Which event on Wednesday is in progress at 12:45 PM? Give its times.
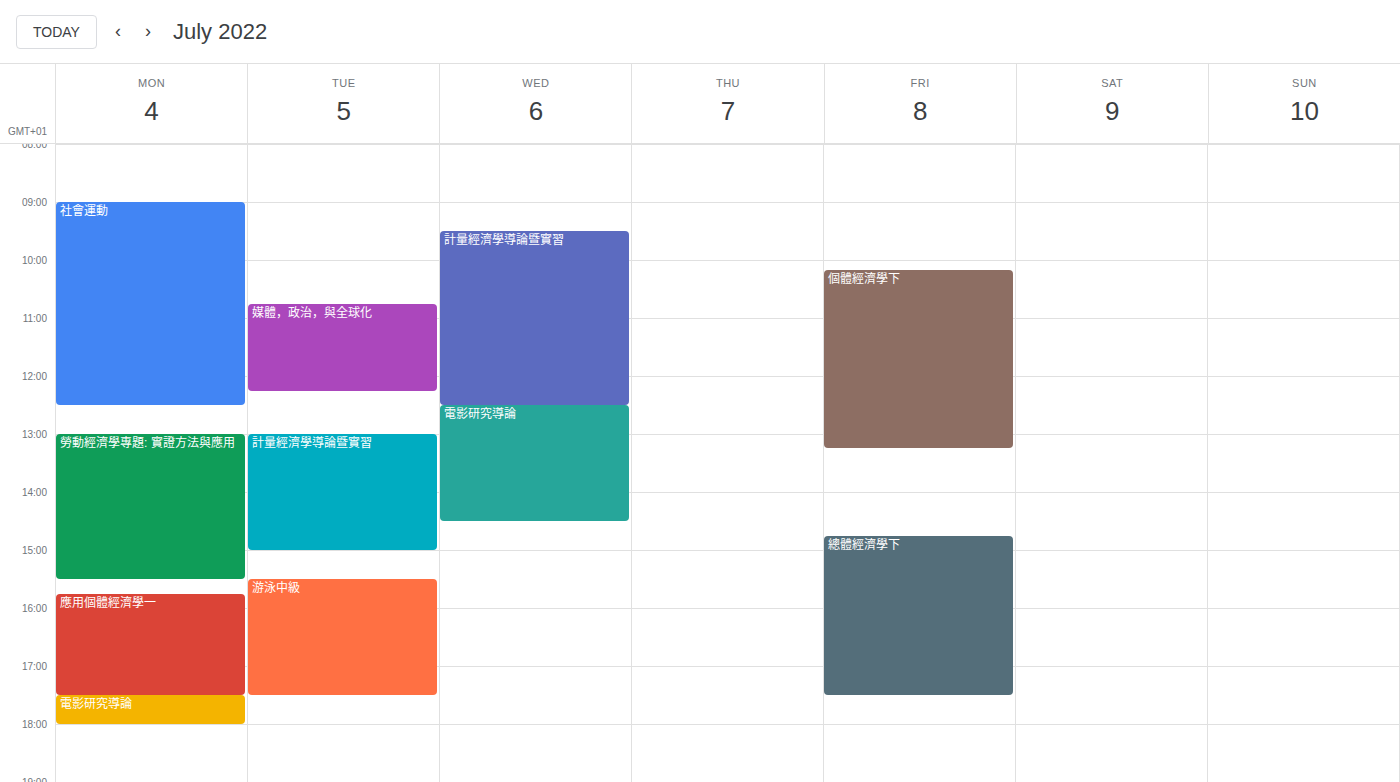
"電影研究導論", 12:30 PM to 2:30 PM